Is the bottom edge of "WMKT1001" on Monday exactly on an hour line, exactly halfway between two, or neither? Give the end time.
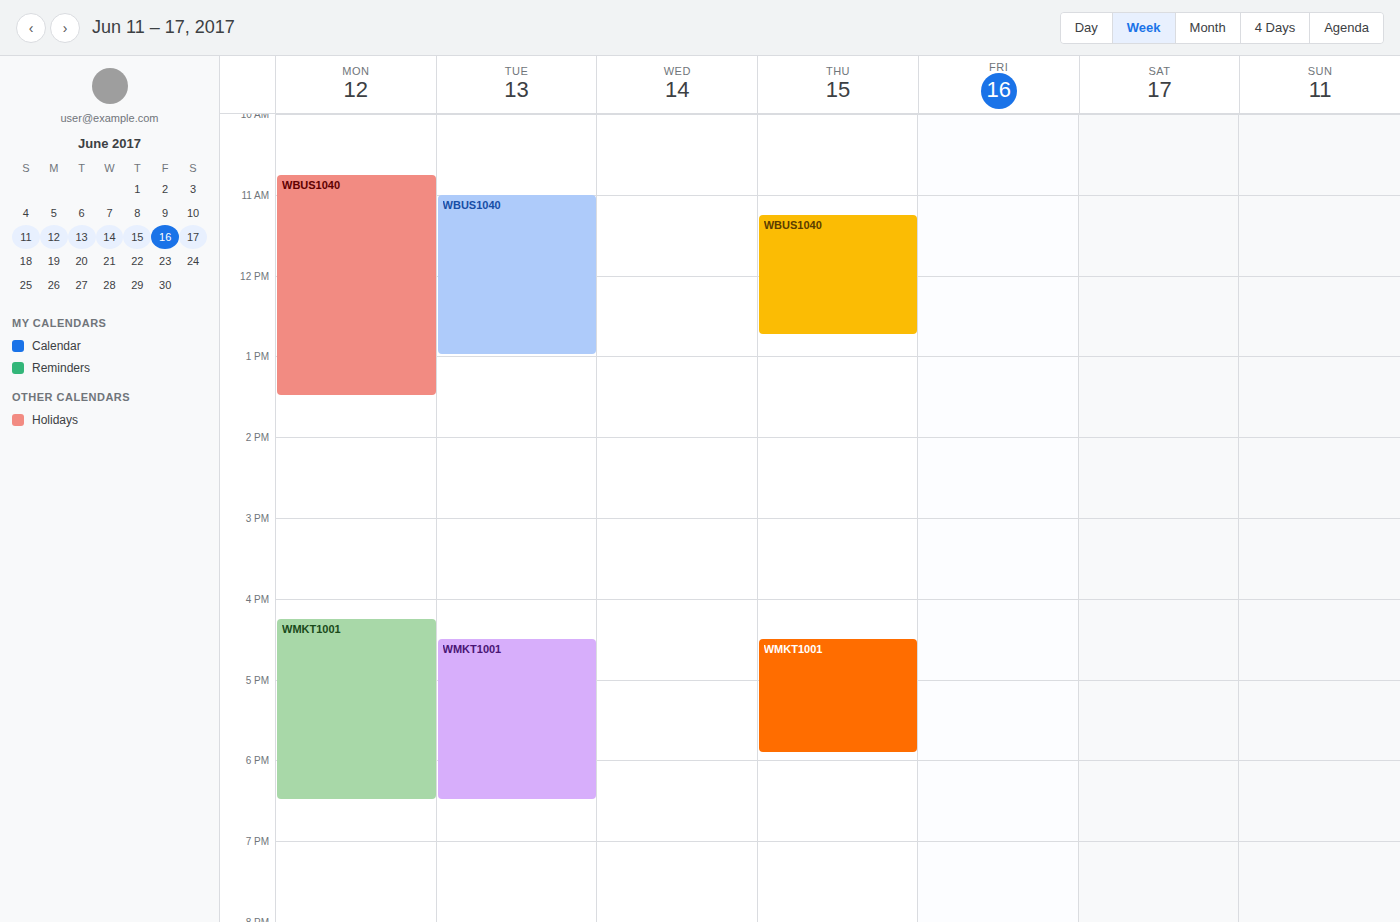
18:30 -- halfway between the 18:00 and 19:00 lines.